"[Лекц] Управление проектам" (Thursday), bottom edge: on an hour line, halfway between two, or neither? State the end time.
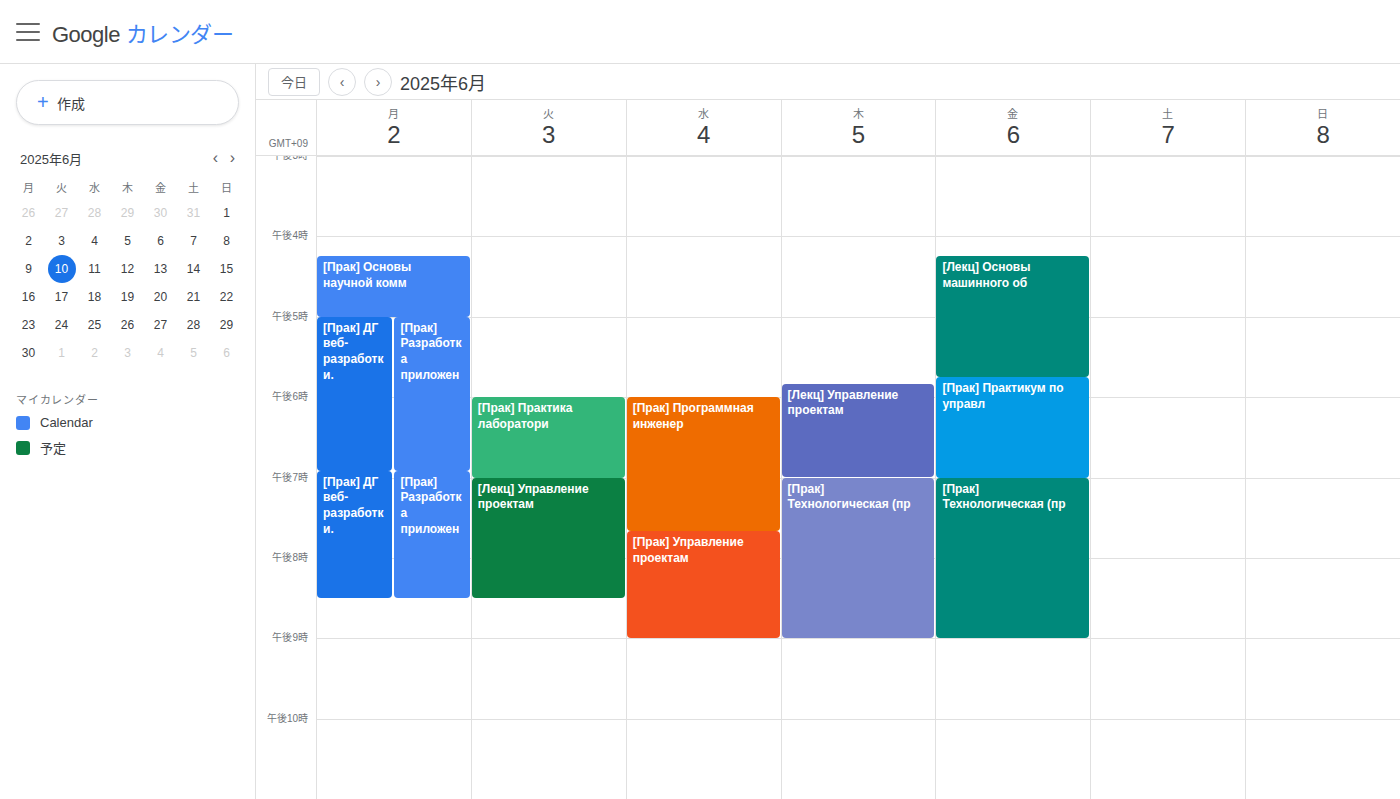
7:00 PM -- exactly on the 7 PM line.